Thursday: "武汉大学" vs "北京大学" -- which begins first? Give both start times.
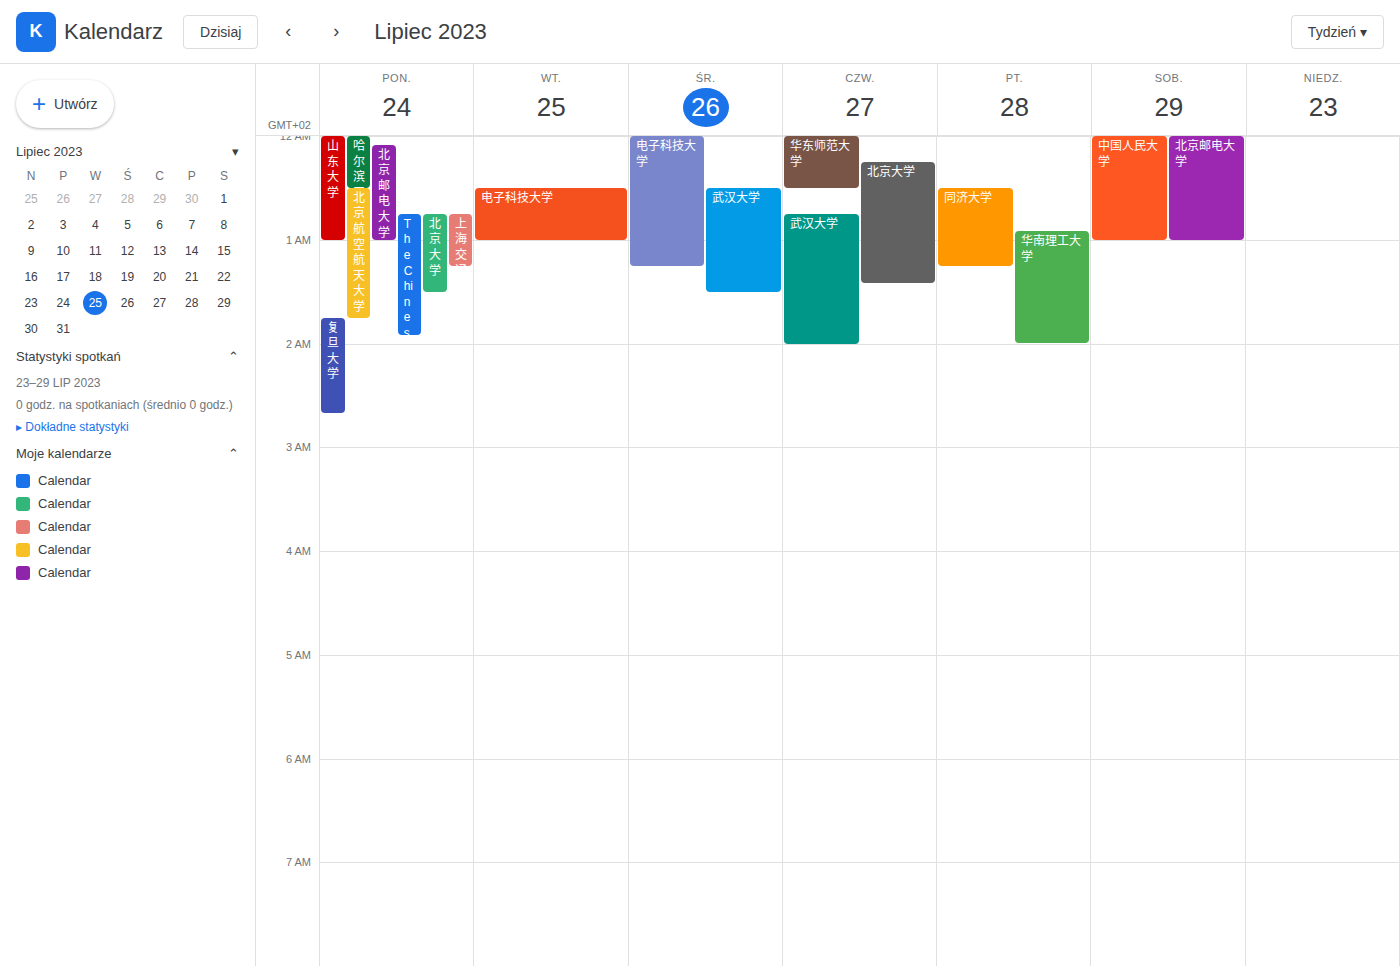
"北京大学" 12:15 AM; "武汉大学" 12:45 AM.